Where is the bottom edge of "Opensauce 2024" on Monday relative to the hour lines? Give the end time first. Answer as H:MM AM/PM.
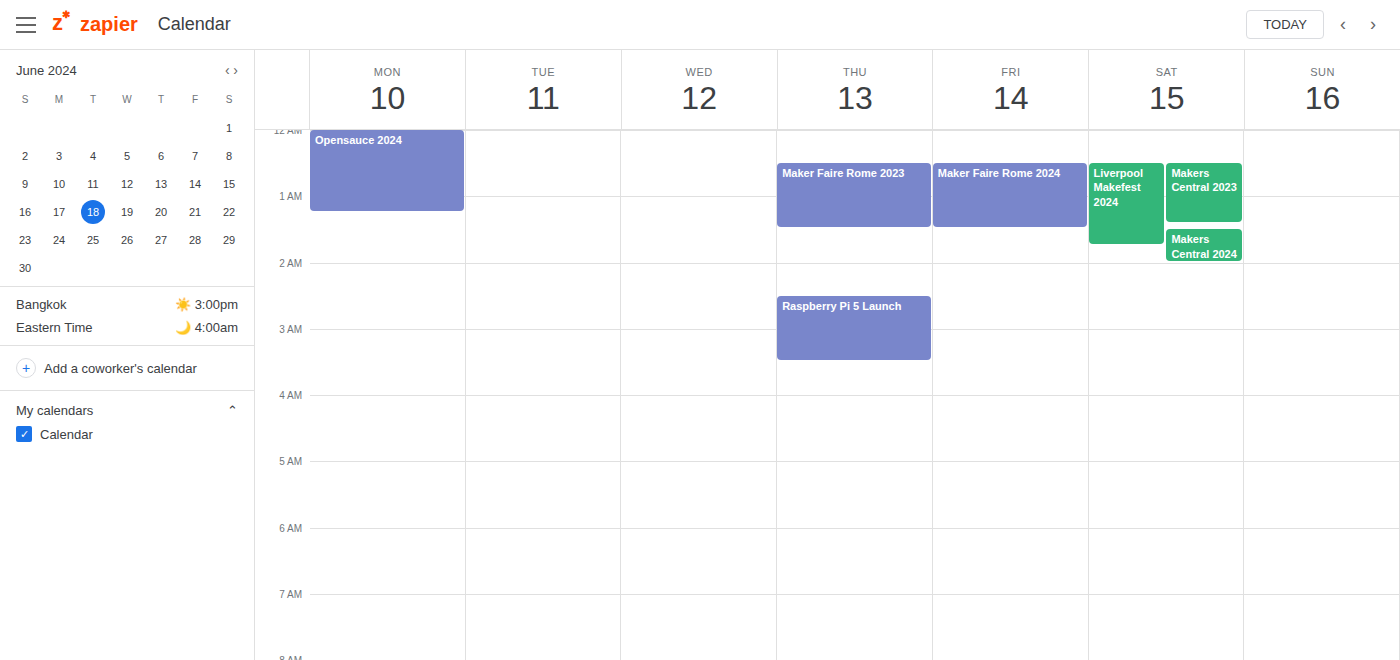
1:15 AM -- neither: a quarter of the way from the 1 AM line to the 2 AM line.